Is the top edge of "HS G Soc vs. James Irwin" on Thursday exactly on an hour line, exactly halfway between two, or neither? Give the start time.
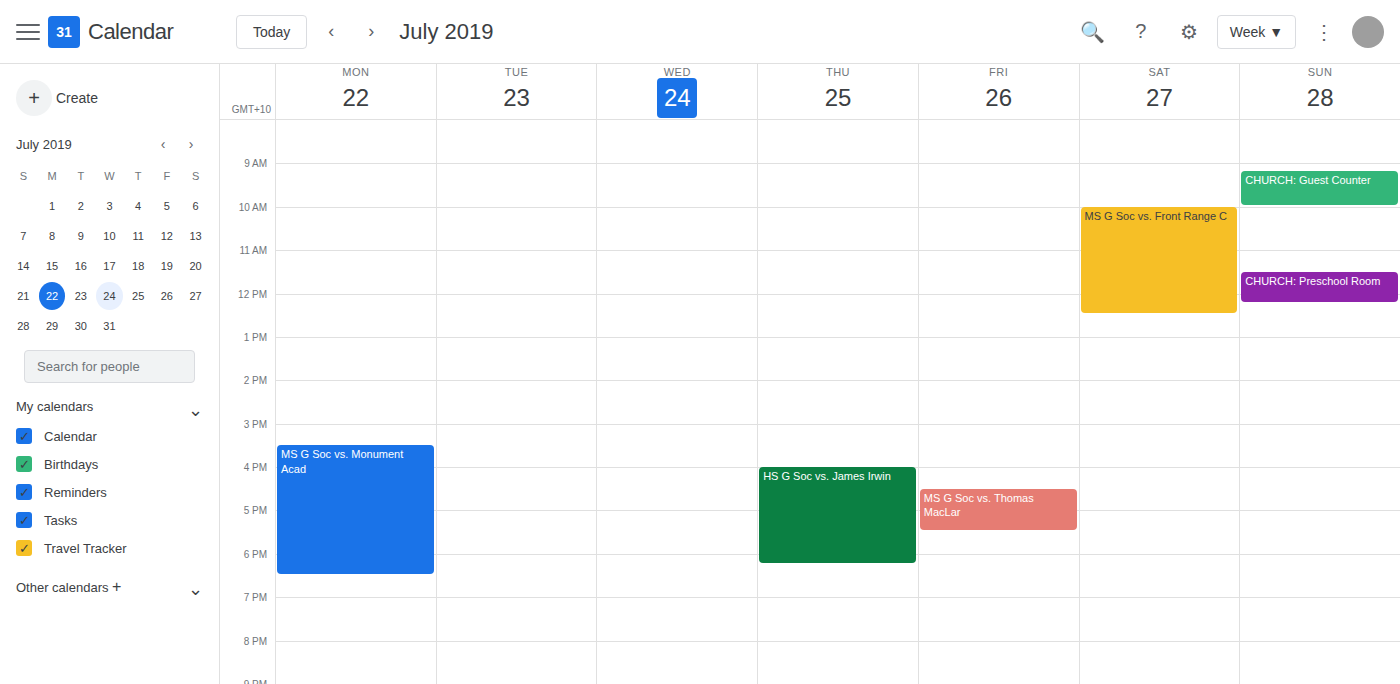
4:00 PM -- exactly on the 4 PM line.